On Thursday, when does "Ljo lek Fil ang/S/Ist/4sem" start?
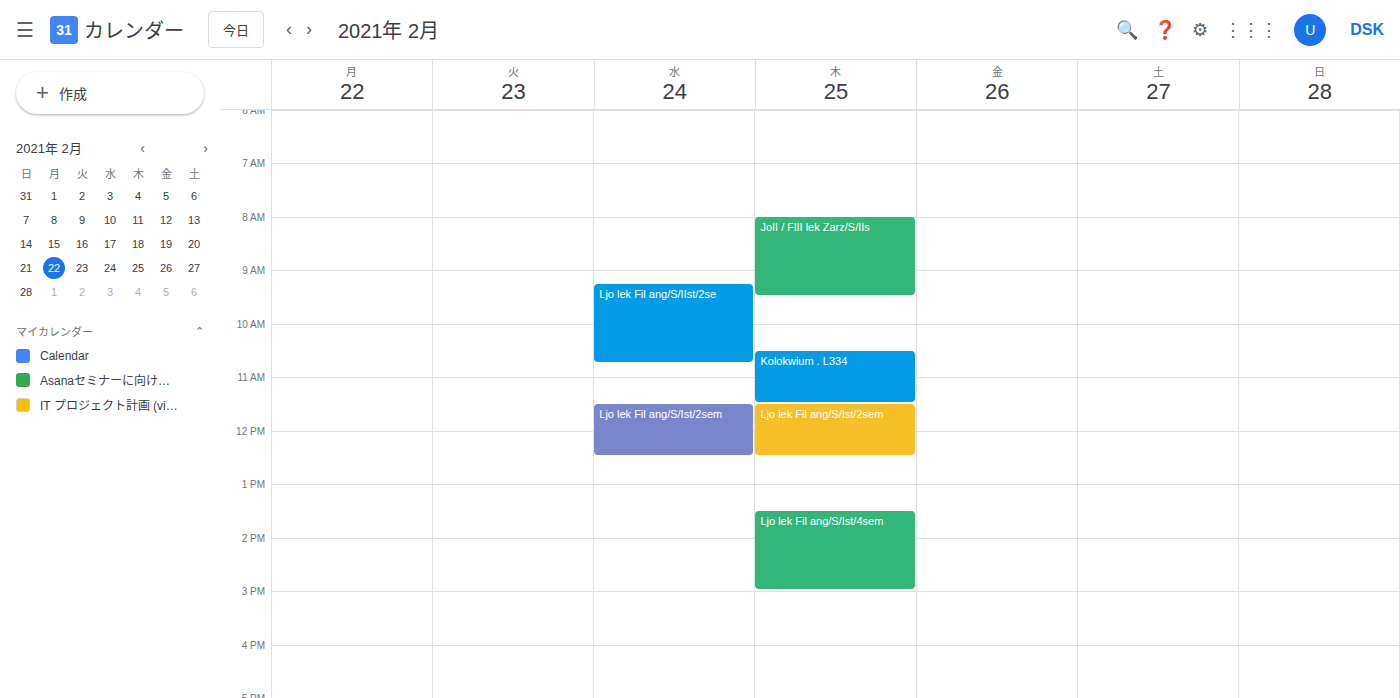
1:30 PM